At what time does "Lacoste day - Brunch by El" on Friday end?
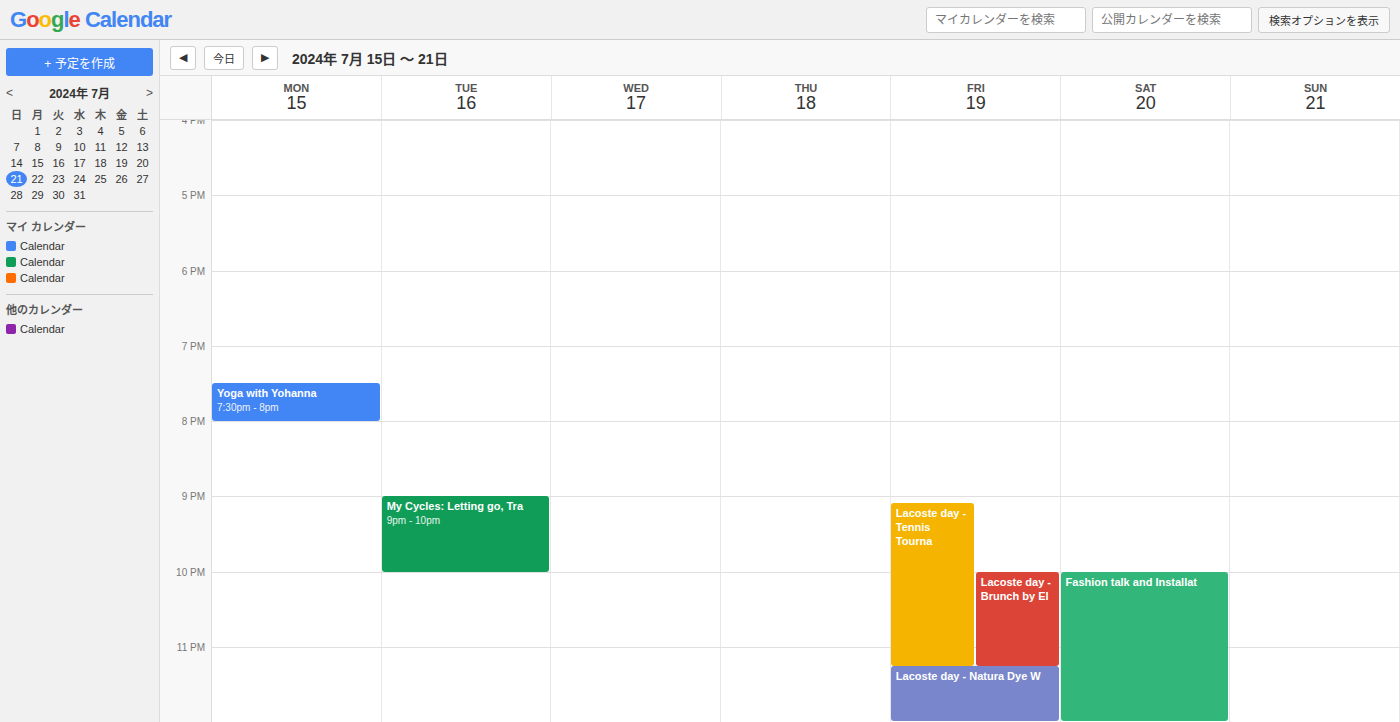
11:15 PM